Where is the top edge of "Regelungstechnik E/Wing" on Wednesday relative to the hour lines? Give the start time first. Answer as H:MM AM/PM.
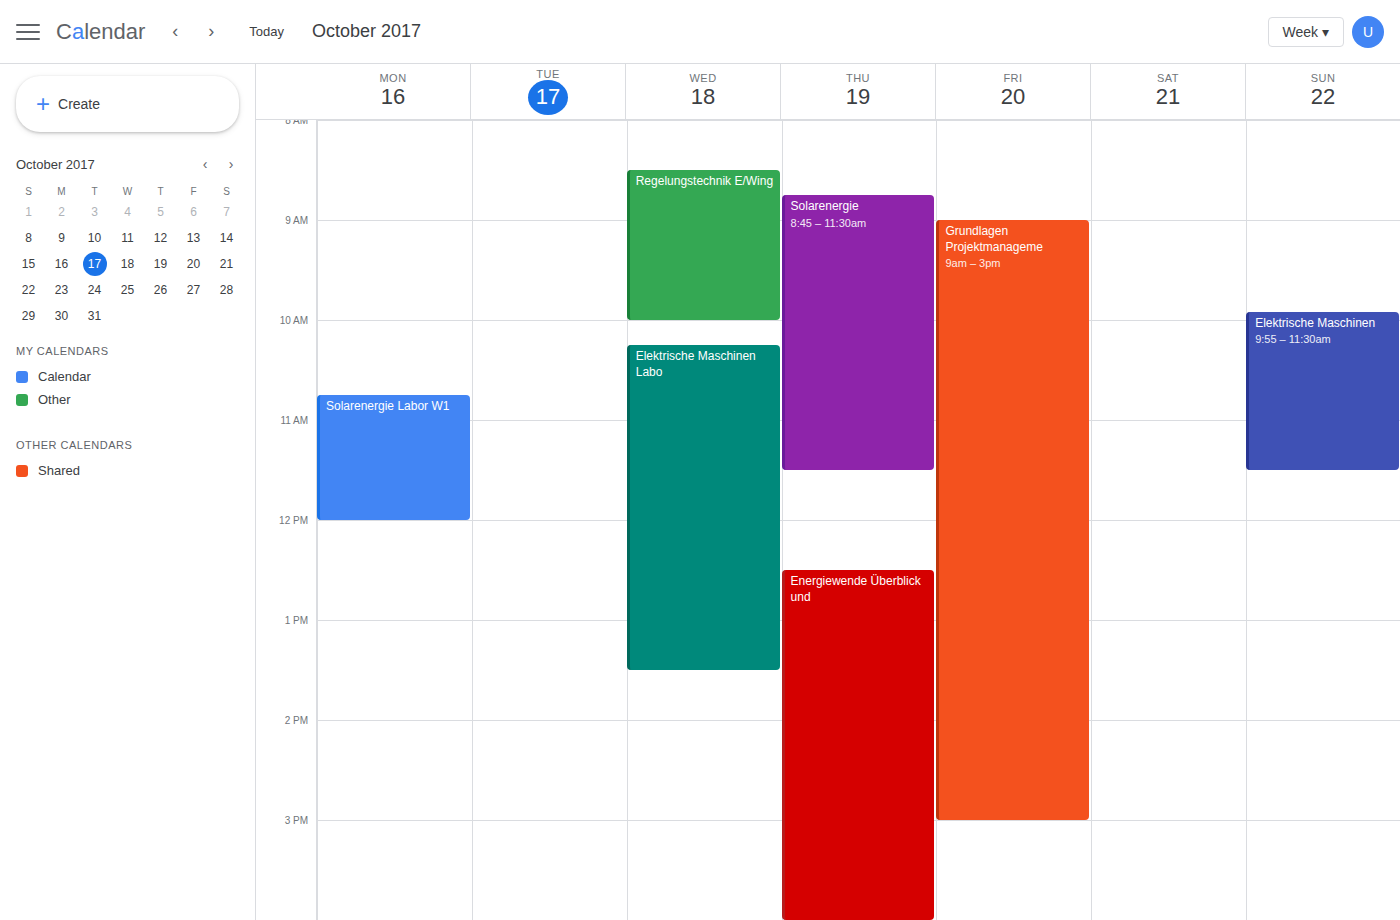
8:30 AM -- halfway between the 8 AM and 9 AM lines.